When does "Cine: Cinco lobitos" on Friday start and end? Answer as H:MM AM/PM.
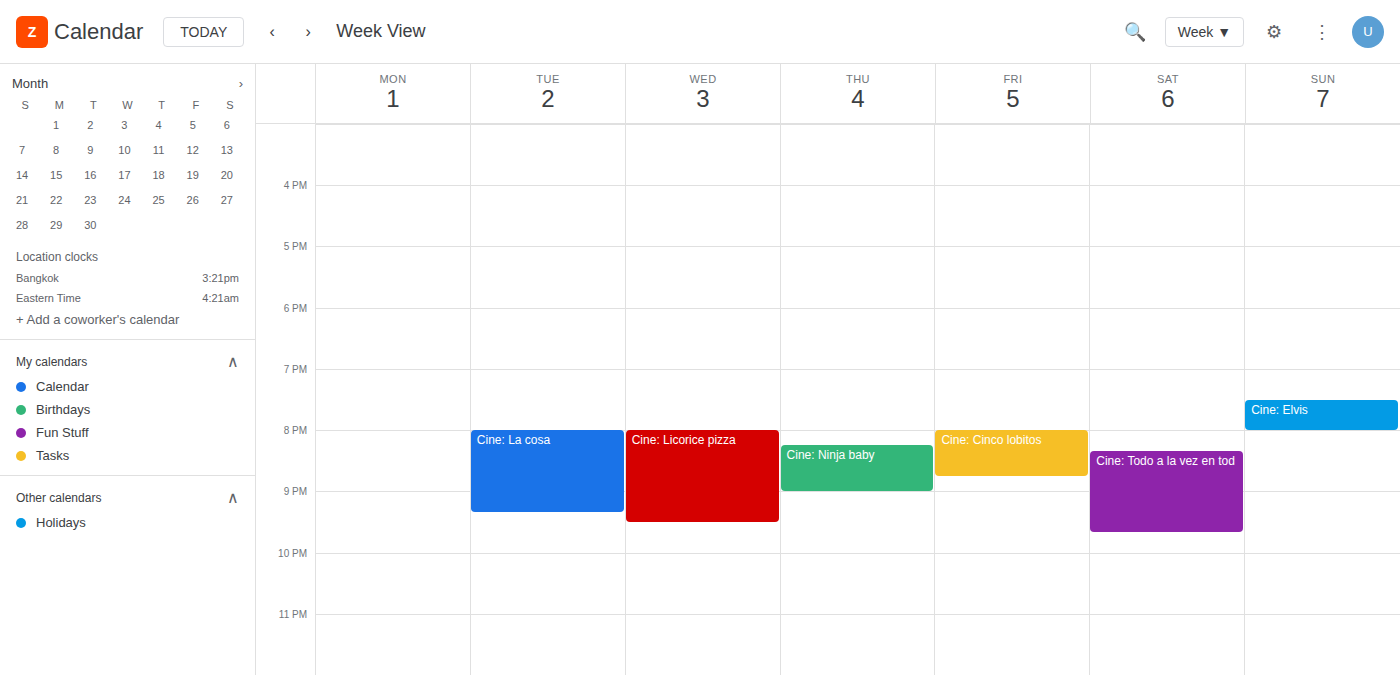
8:00 PM to 8:45 PM